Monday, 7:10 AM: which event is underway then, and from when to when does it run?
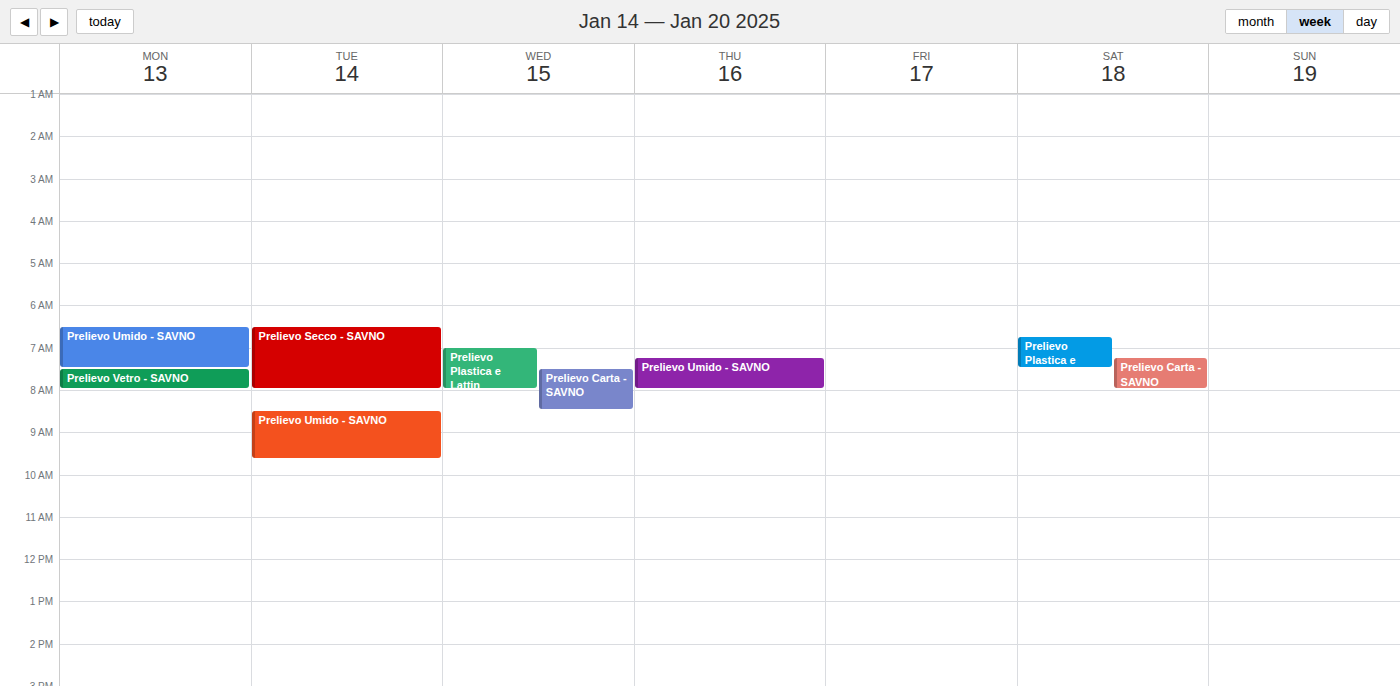
"Prelievo Umido - SAVNO", 6:30 AM to 7:30 AM